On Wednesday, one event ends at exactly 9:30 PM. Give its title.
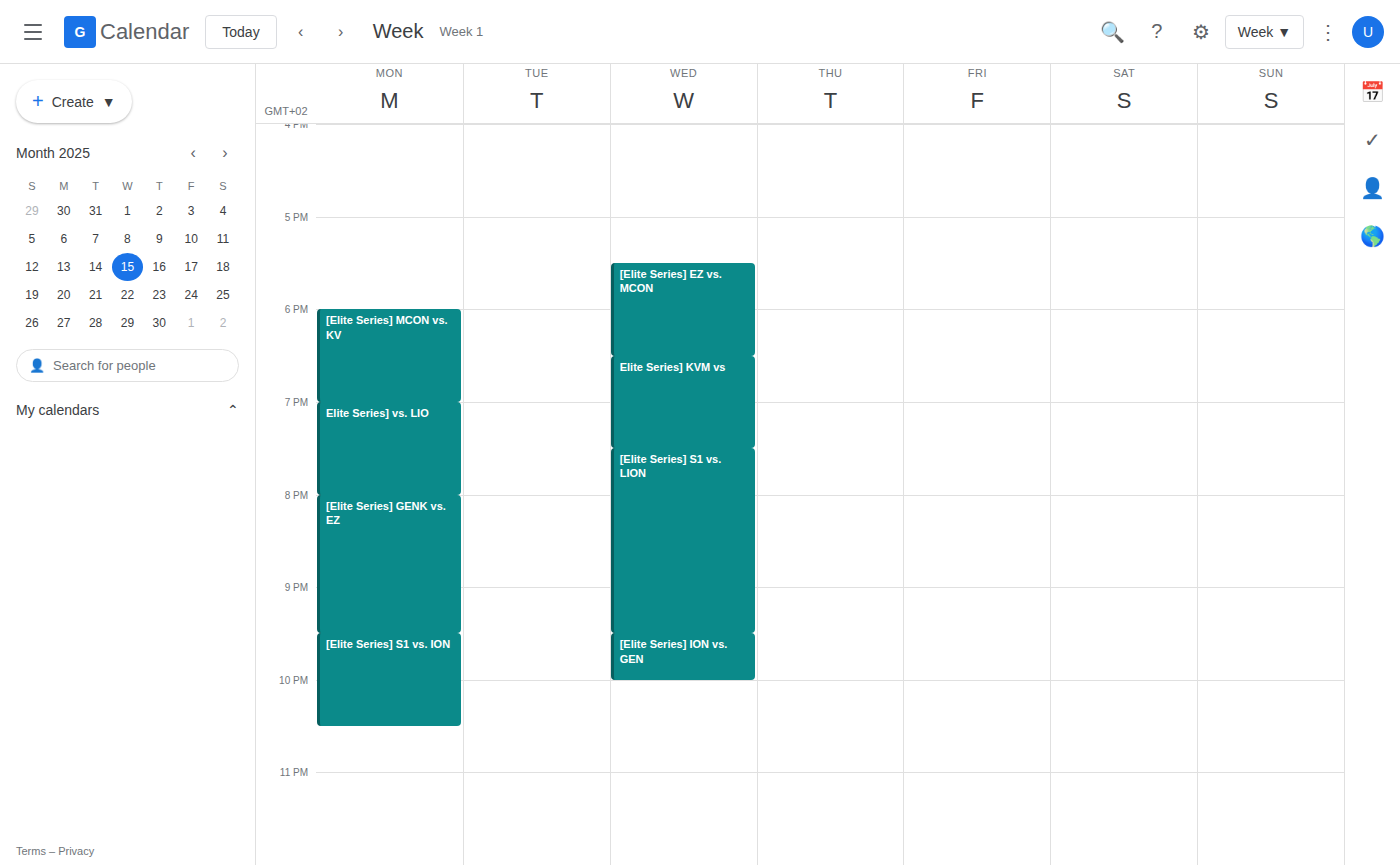
"[Elite Series] S1 vs. LION"